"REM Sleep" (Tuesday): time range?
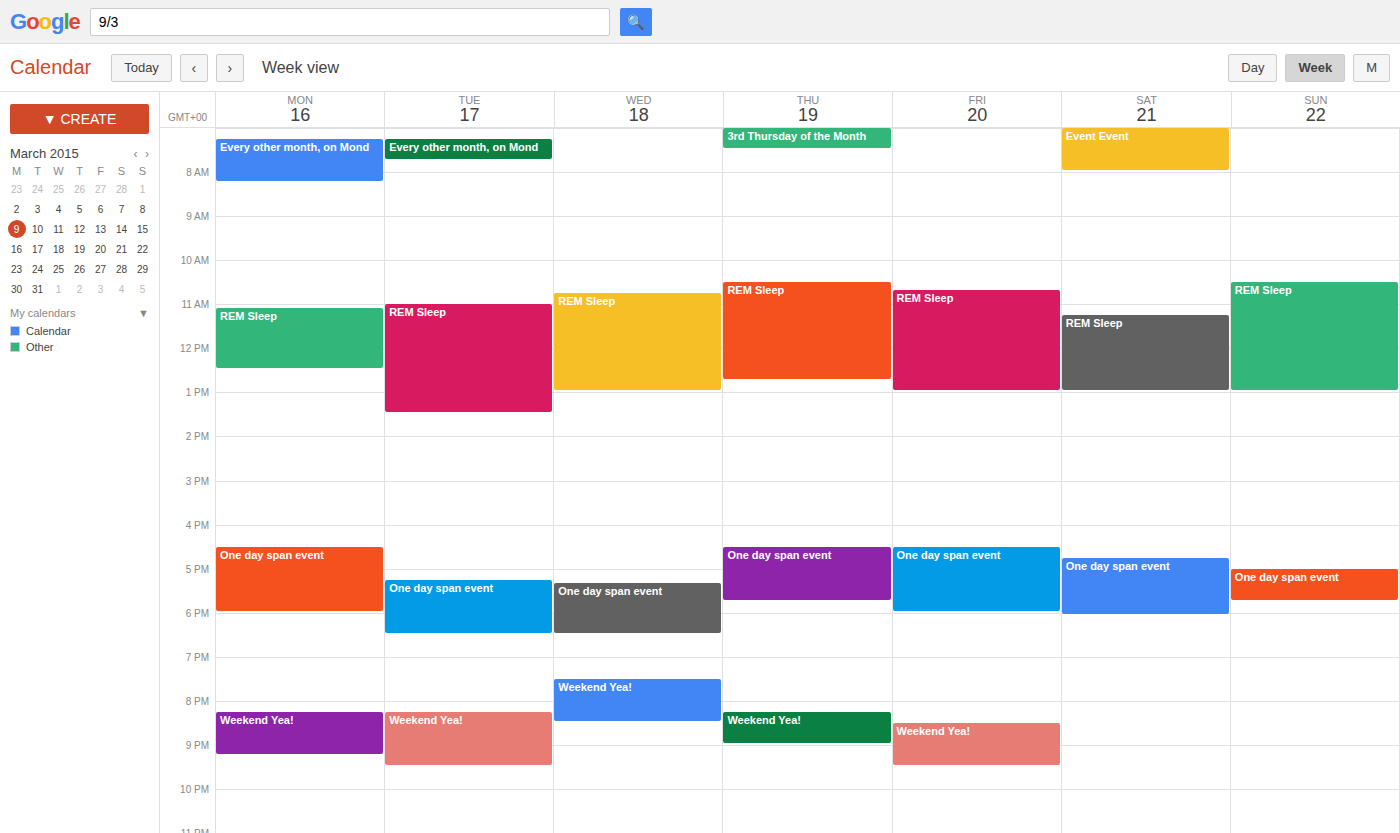
11:00 to 13:30